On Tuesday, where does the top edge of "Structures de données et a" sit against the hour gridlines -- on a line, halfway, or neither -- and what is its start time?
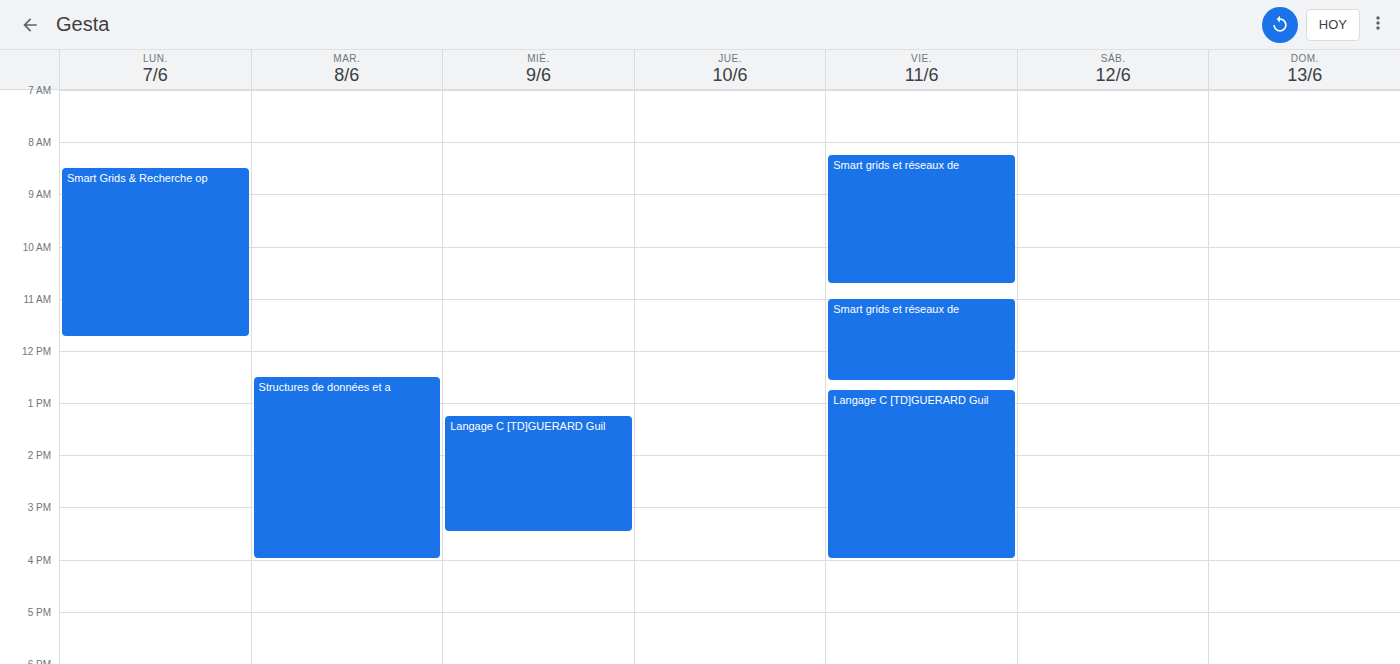
12:30 PM -- halfway between the 12 PM and 1 PM lines.